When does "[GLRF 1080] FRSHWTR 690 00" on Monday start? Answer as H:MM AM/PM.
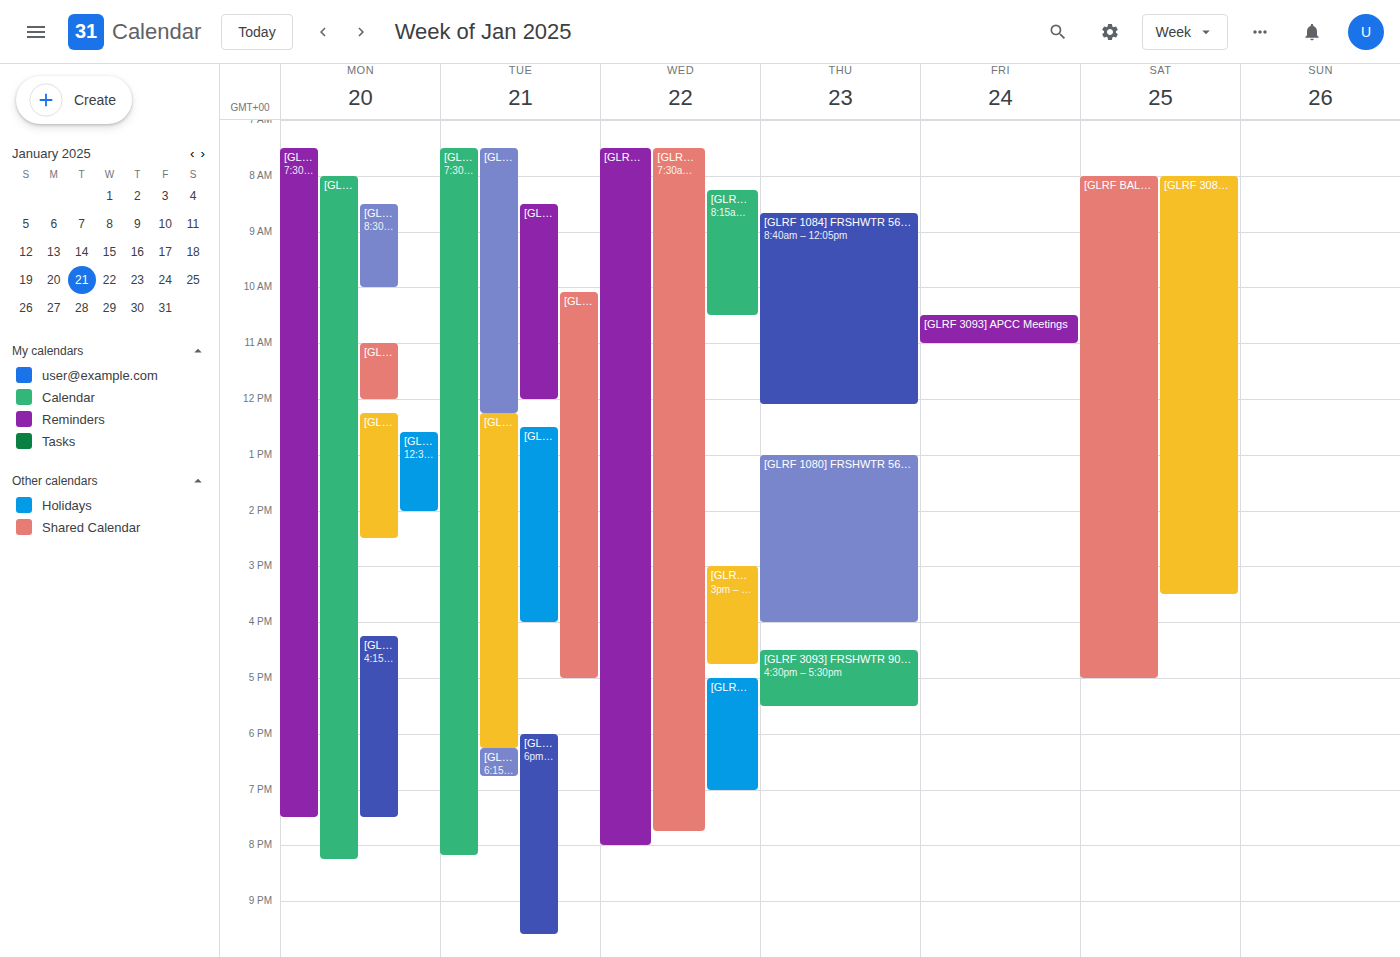
12:15 PM